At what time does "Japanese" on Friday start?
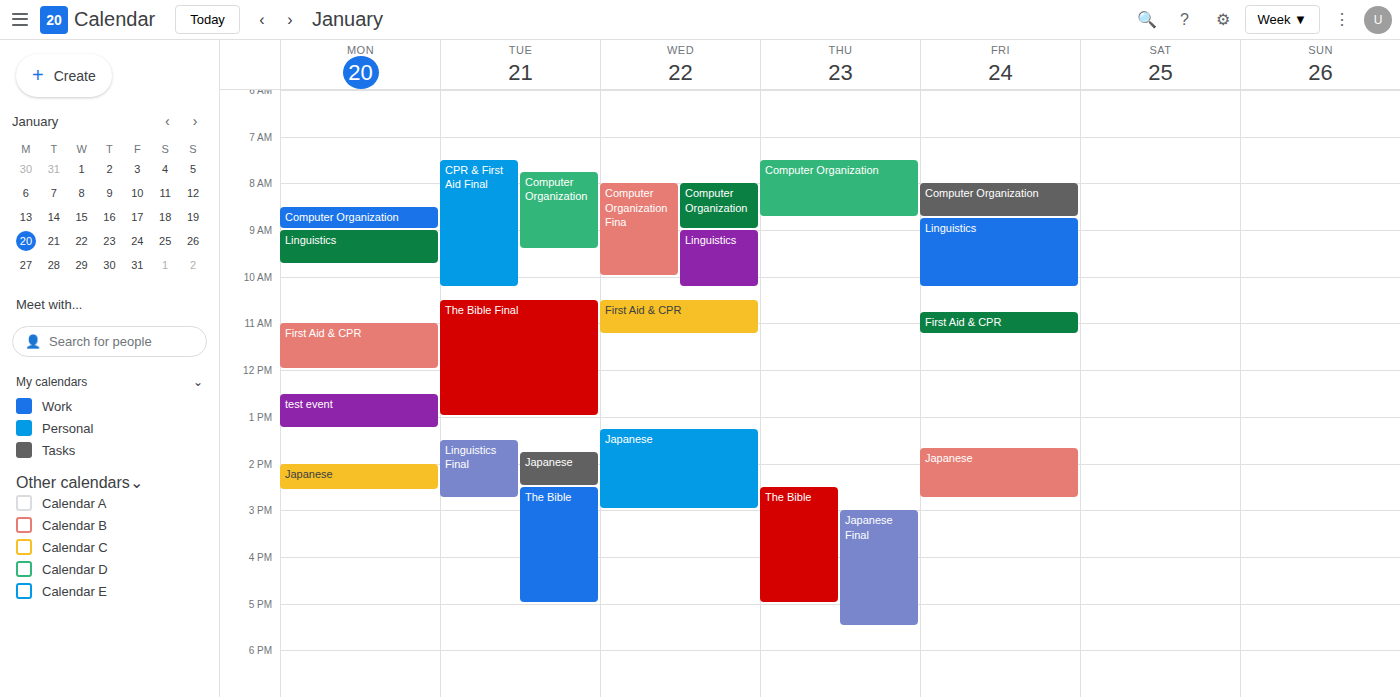
13:40